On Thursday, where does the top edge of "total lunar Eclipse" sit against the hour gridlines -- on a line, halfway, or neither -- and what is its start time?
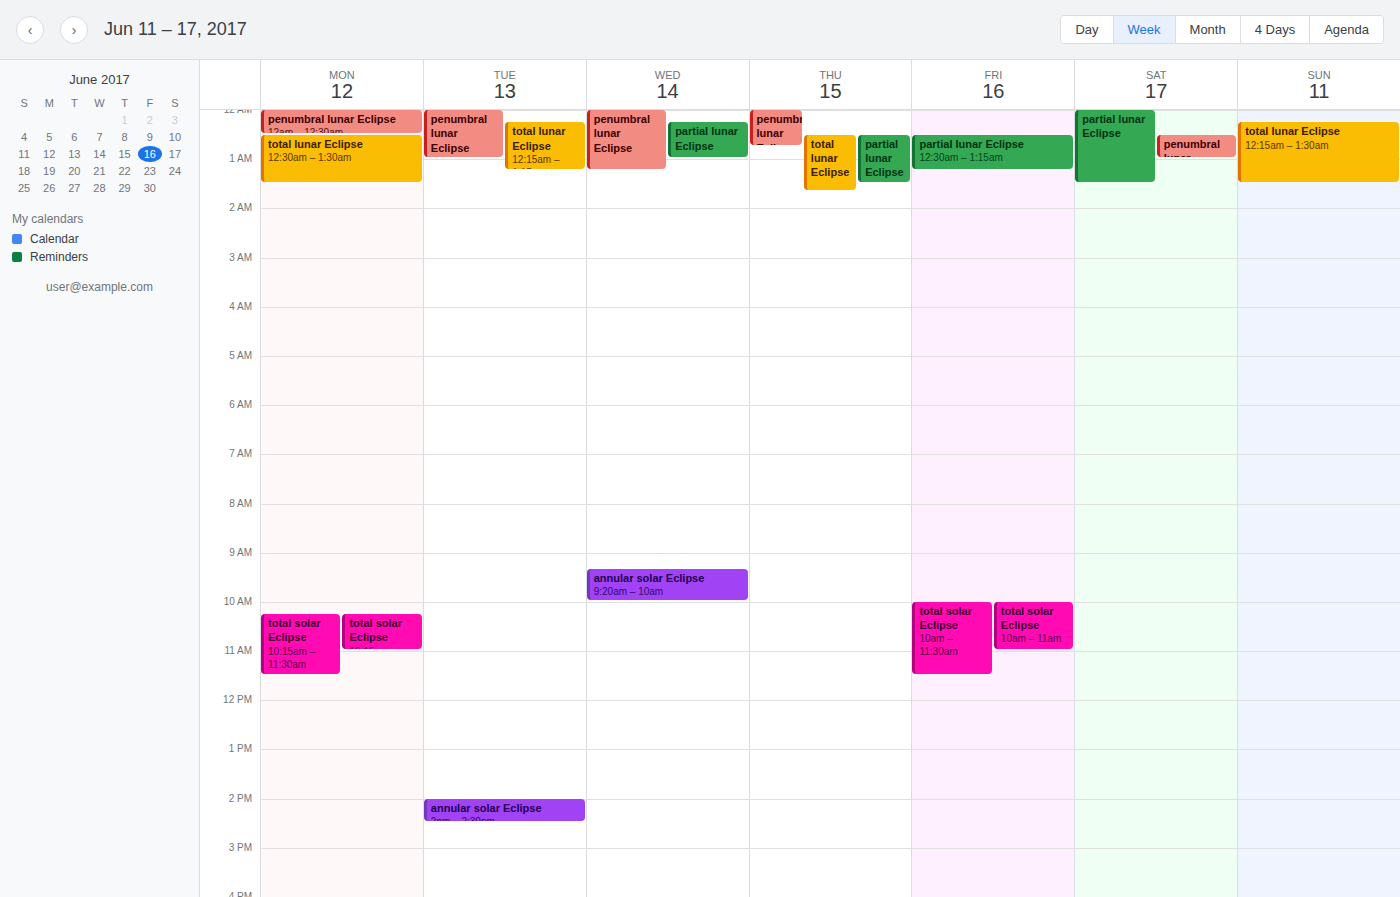
12:30 AM -- halfway between the 12 AM and 1 AM lines.